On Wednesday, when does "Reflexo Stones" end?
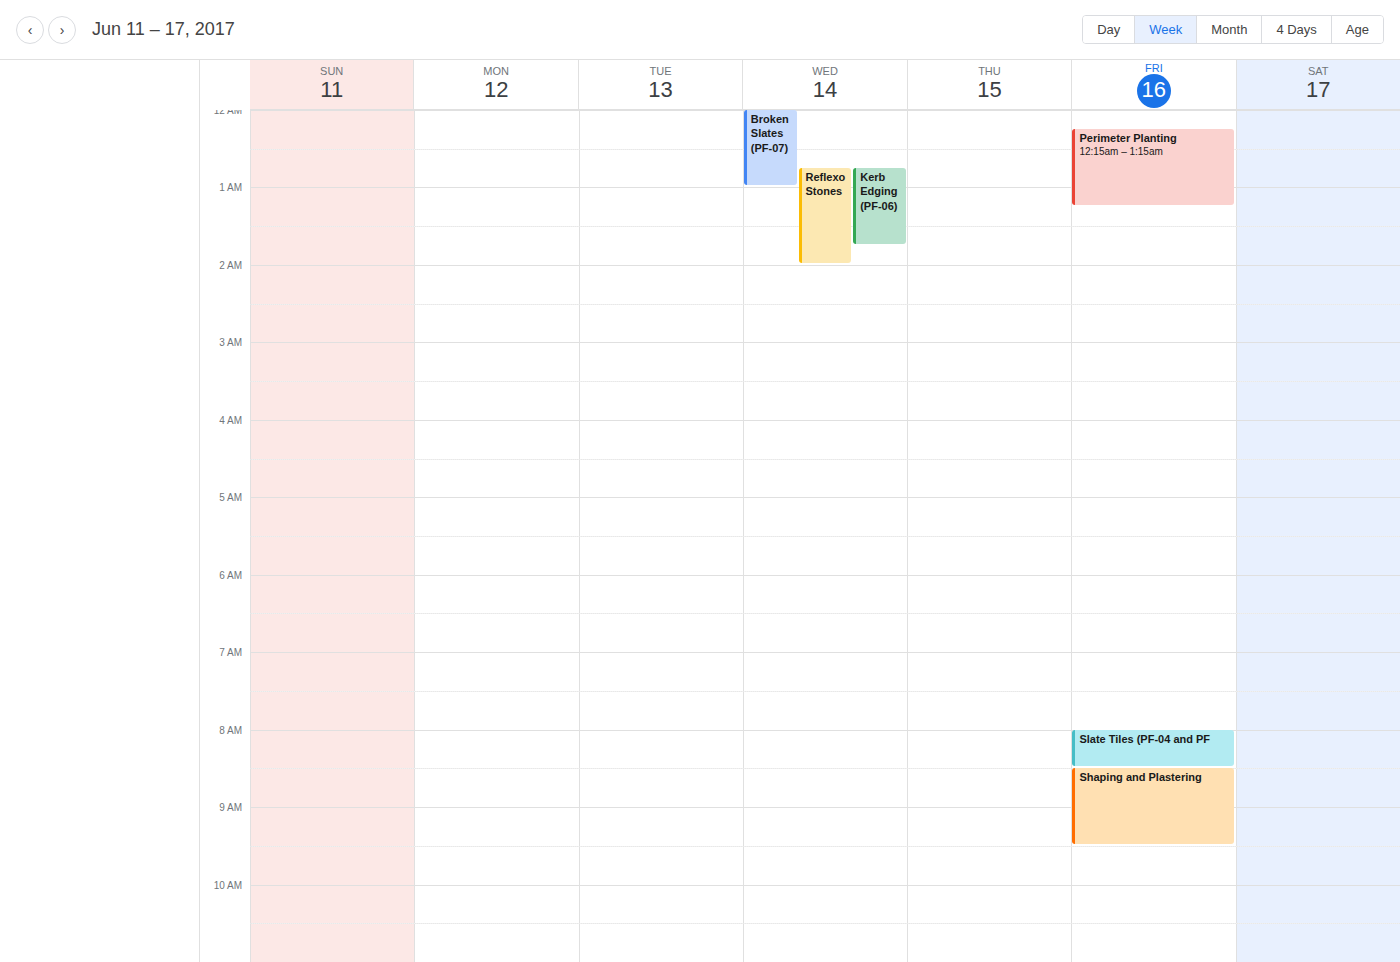
2:00 AM